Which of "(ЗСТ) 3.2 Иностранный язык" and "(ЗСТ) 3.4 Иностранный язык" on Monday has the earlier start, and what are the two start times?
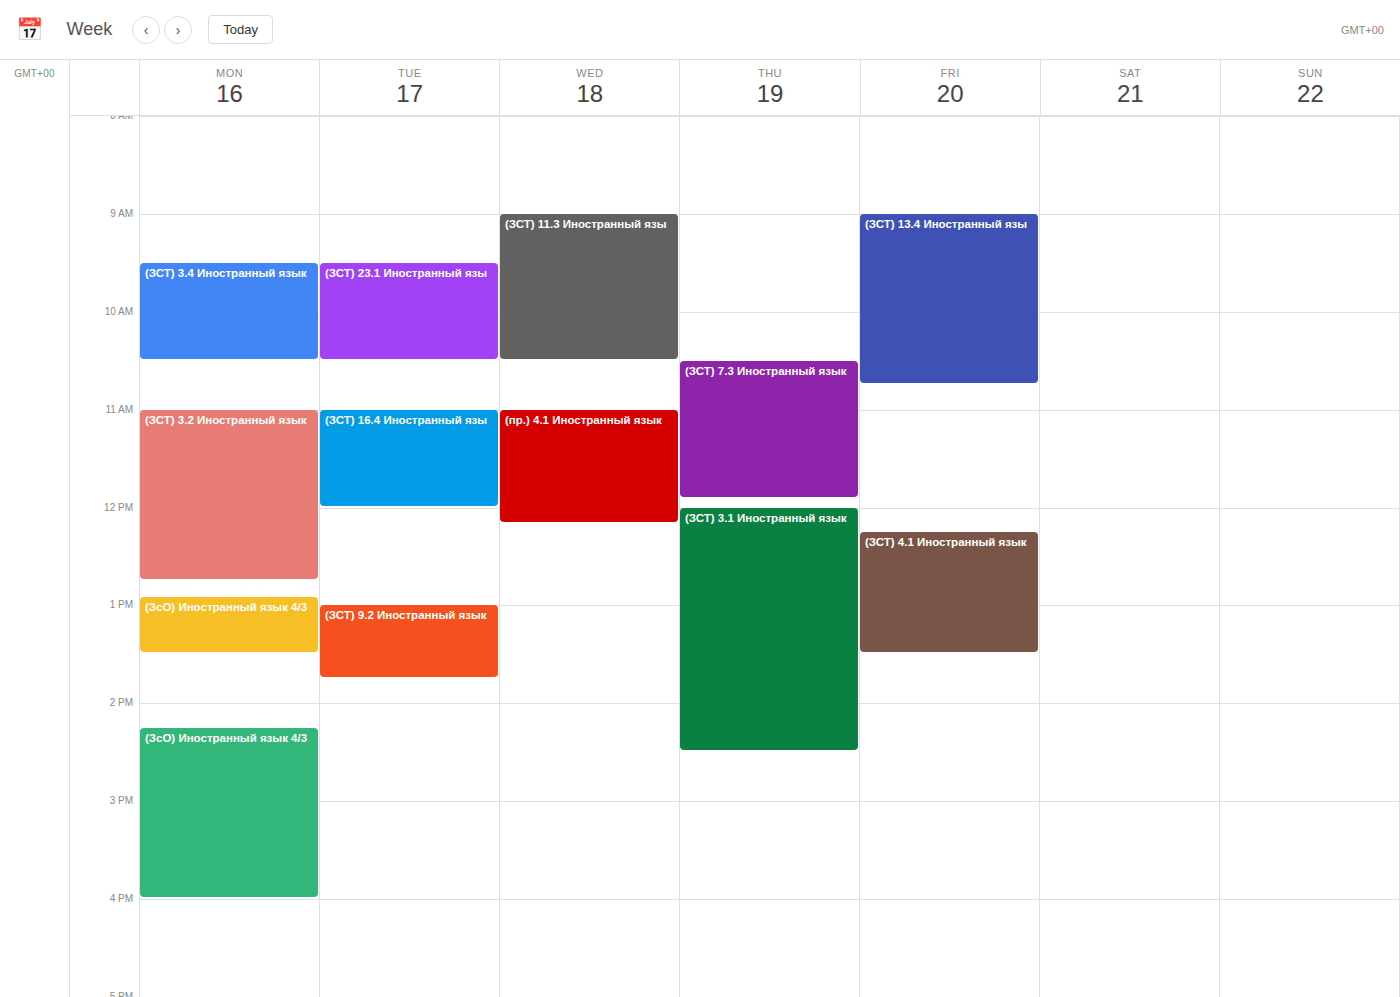
"(ЗСТ) 3.4 Иностранный язык" 9:30 AM; "(ЗСТ) 3.2 Иностранный язык" 11:00 AM.